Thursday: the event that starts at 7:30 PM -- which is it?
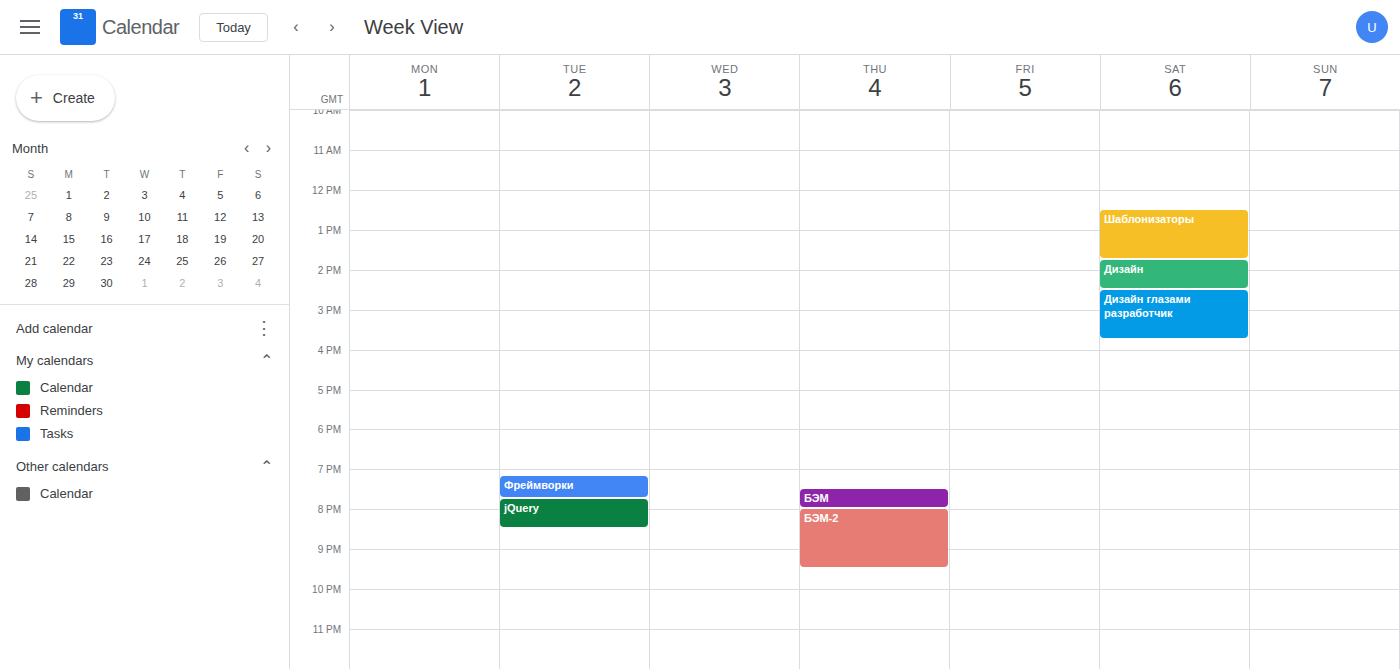
"БЭМ"